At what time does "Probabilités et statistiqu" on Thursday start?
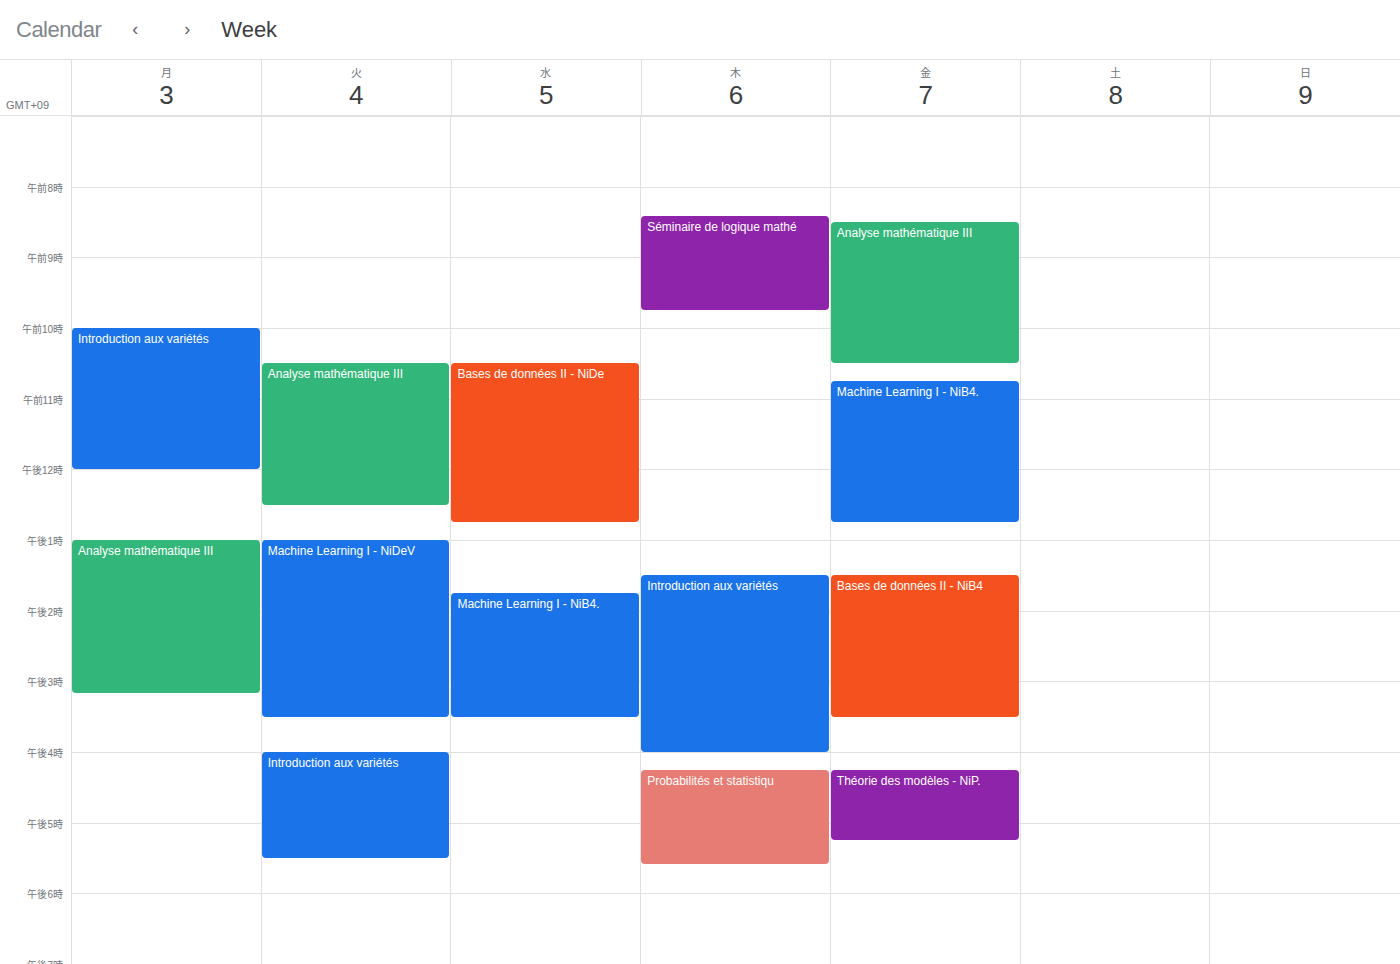
4:15 PM